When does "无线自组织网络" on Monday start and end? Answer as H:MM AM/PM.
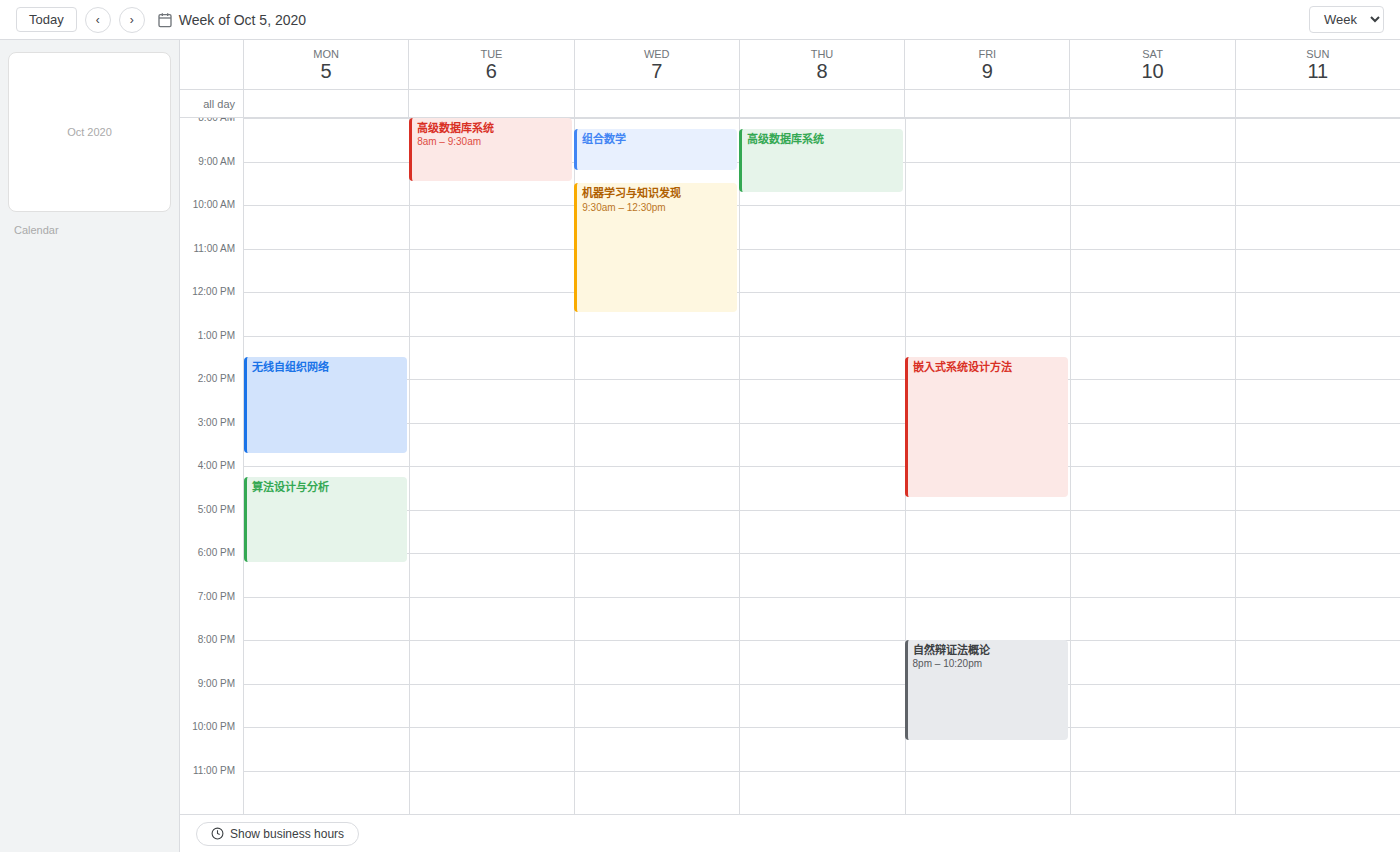
1:30 PM to 3:45 PM